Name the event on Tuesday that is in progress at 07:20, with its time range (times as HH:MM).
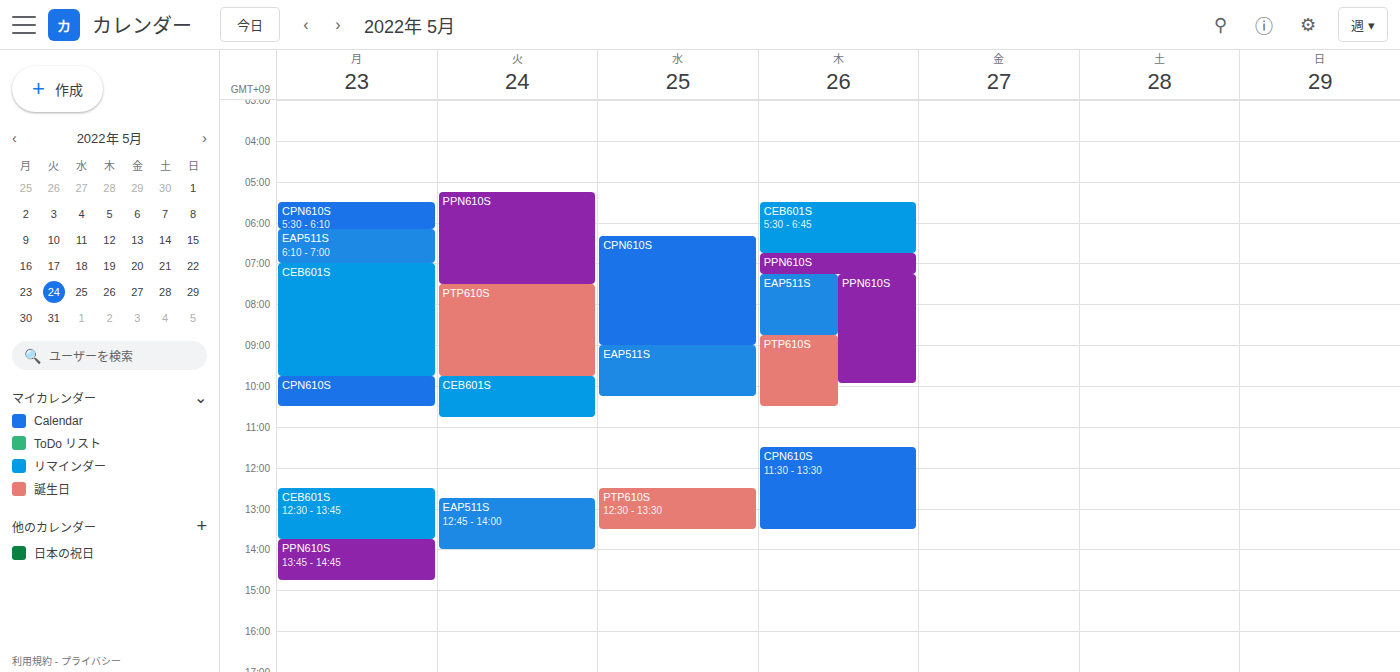
"PPN610S", 05:15 to 07:30